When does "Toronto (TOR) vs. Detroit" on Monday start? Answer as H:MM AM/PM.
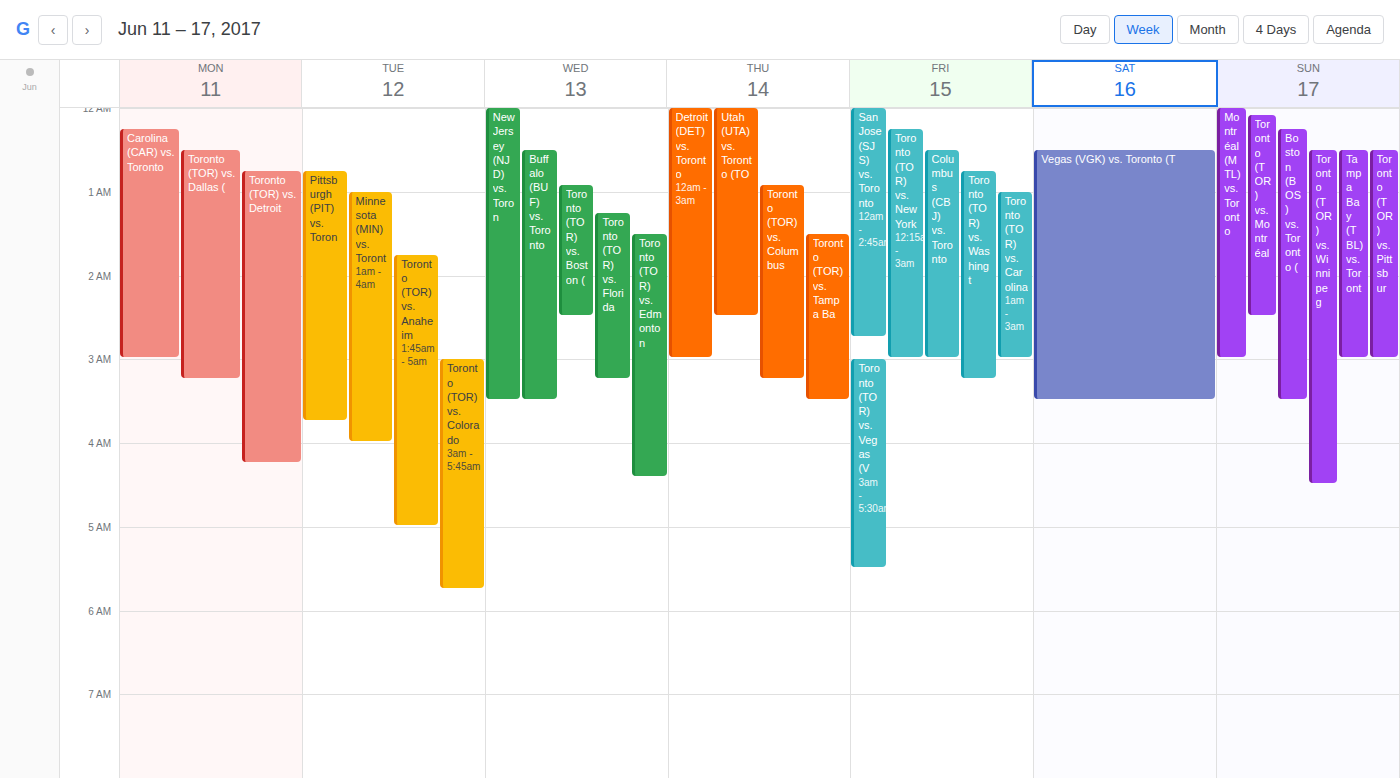
12:45 AM